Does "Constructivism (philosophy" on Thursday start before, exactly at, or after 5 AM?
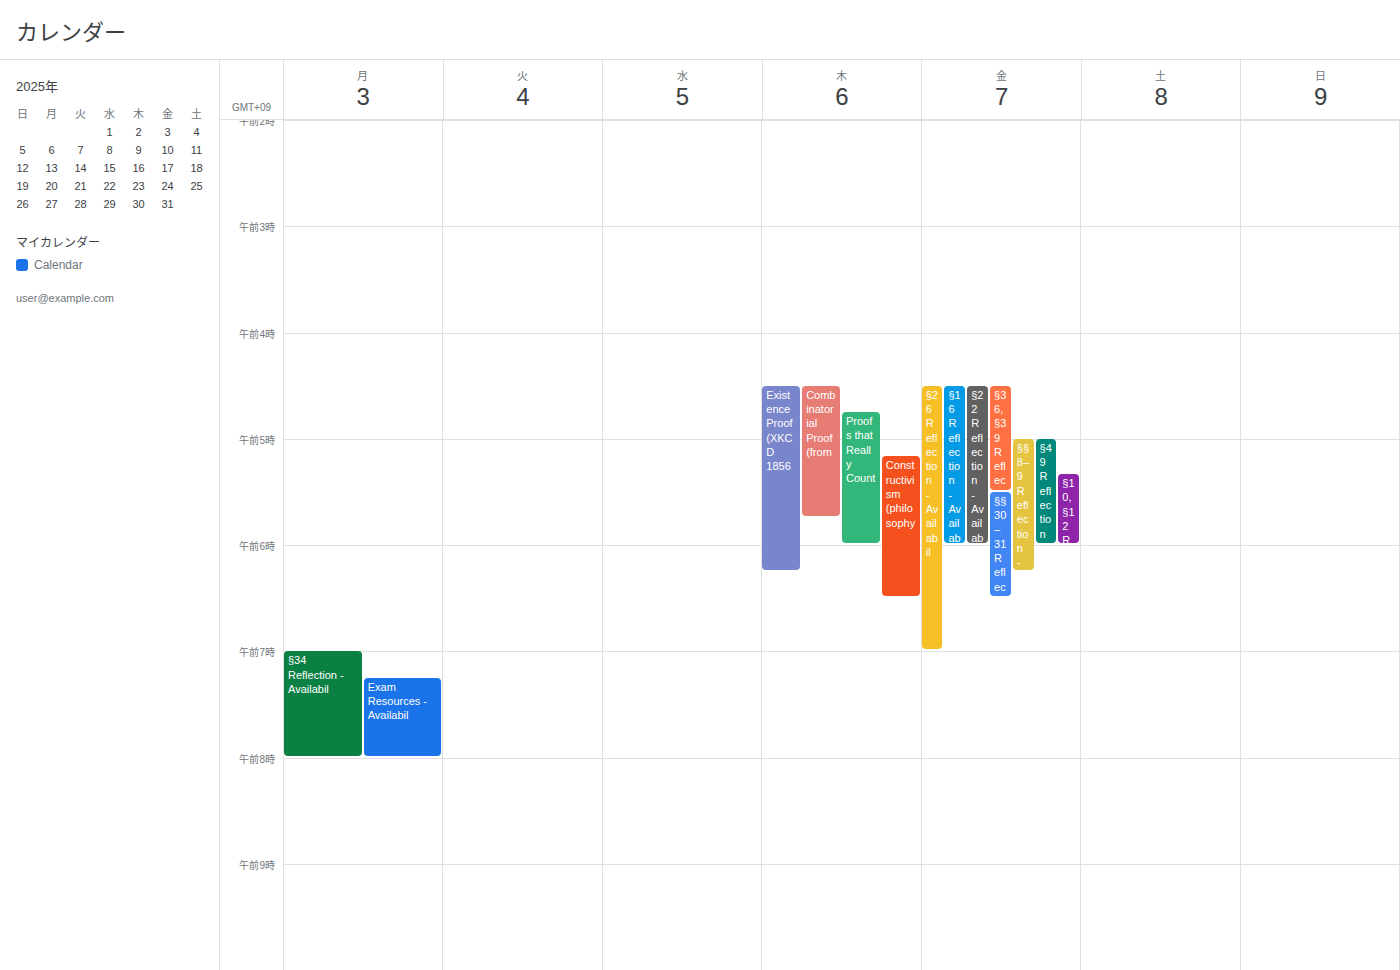
5:10 AM -- after 5 AM, 10 minutes below the 5 AM line.